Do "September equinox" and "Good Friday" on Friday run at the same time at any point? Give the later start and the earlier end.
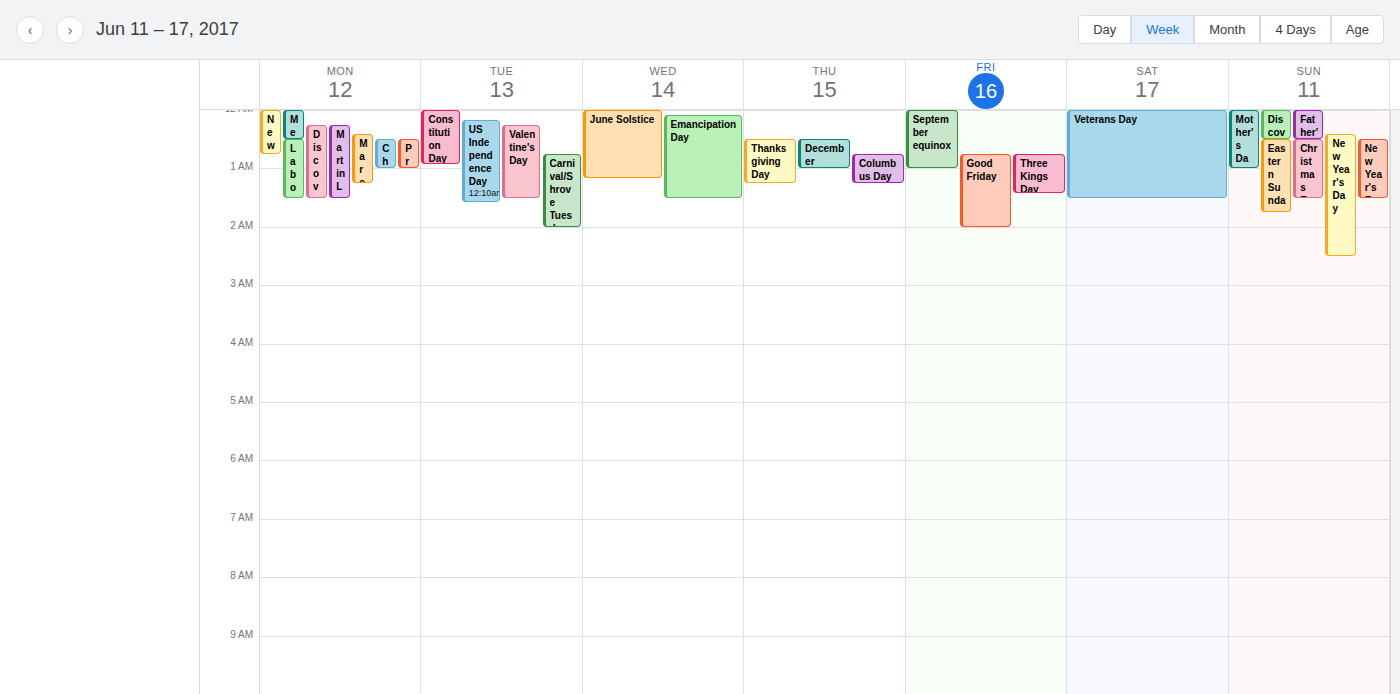
"Good Friday" starts at 12:45 AM, before "September equinox" ends at 1:00 AM -- they overlap.